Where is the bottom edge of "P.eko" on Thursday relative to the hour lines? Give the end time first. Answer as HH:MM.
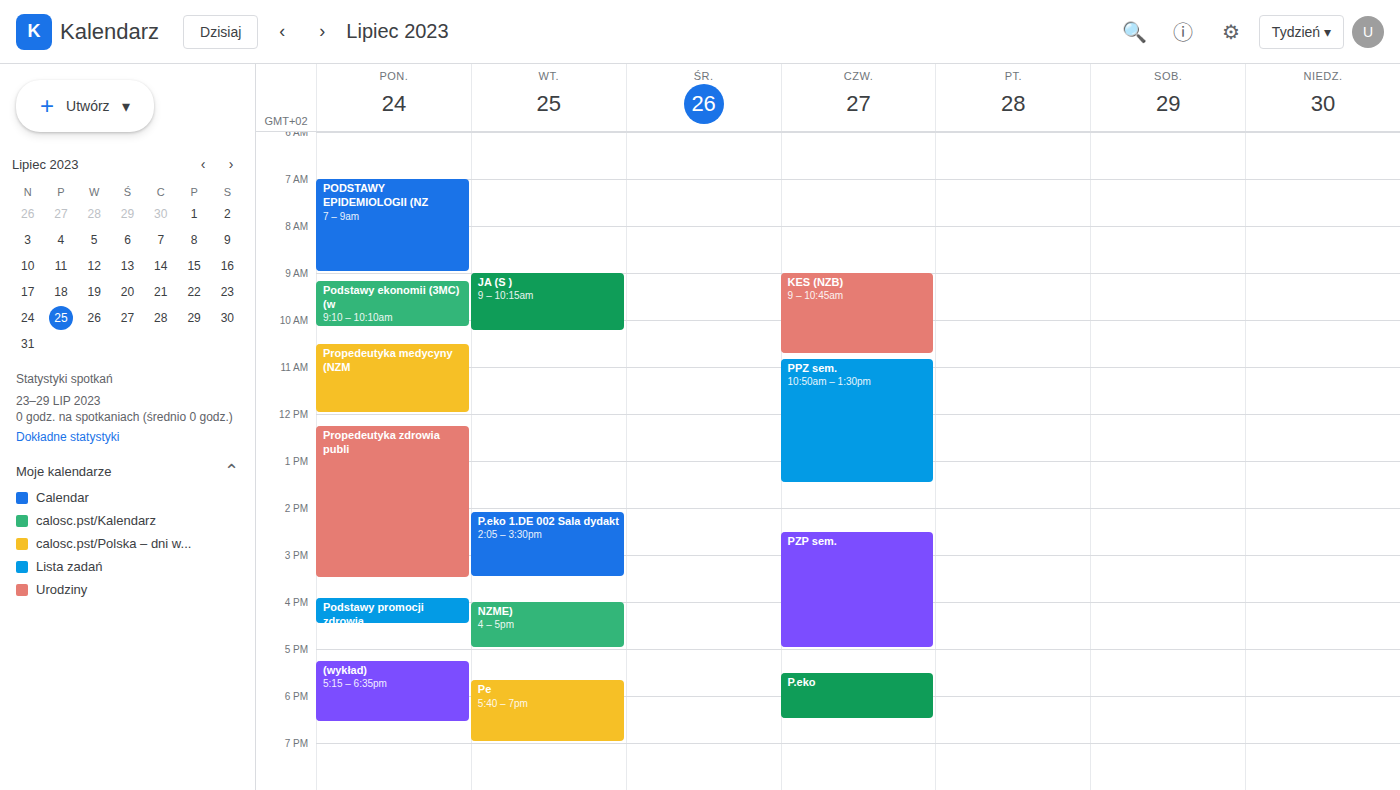
18:30 -- halfway between the 18:00 and 19:00 lines.